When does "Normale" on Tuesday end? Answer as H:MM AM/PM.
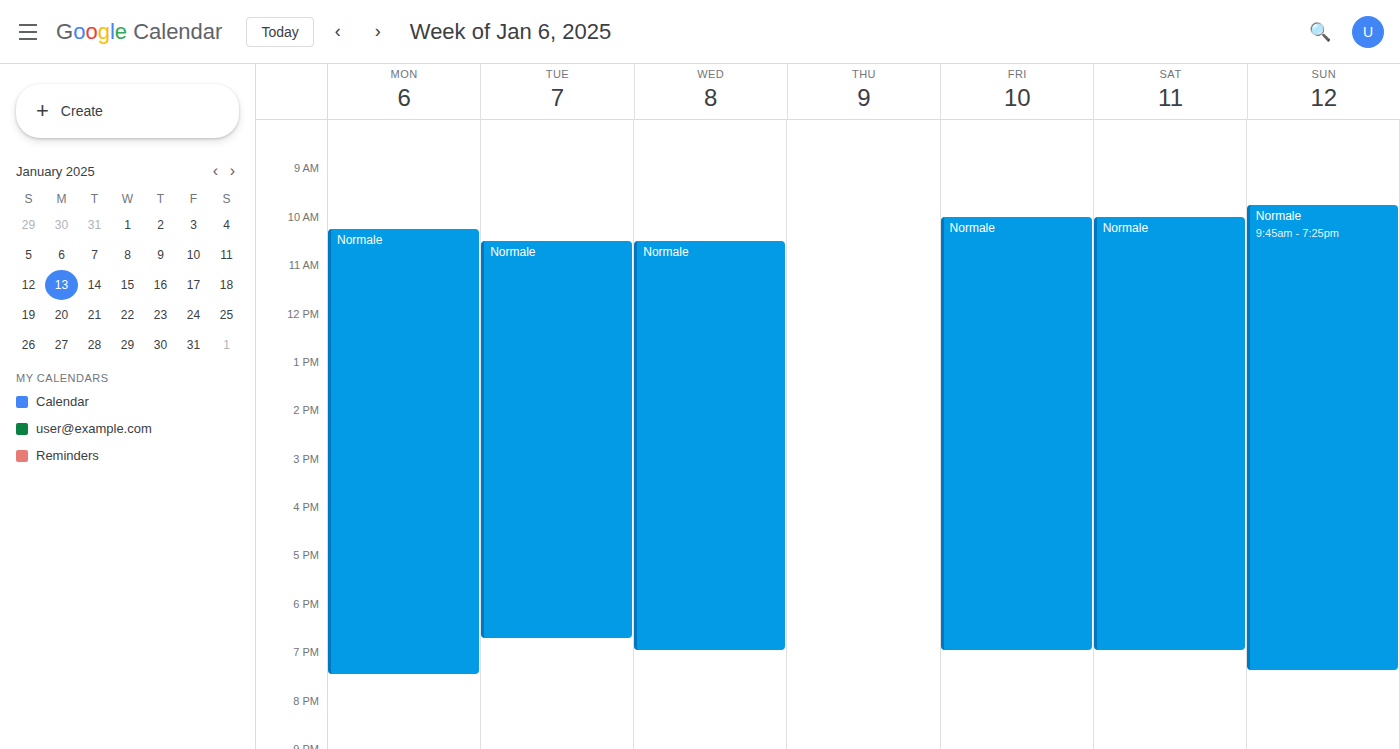
6:45 PM